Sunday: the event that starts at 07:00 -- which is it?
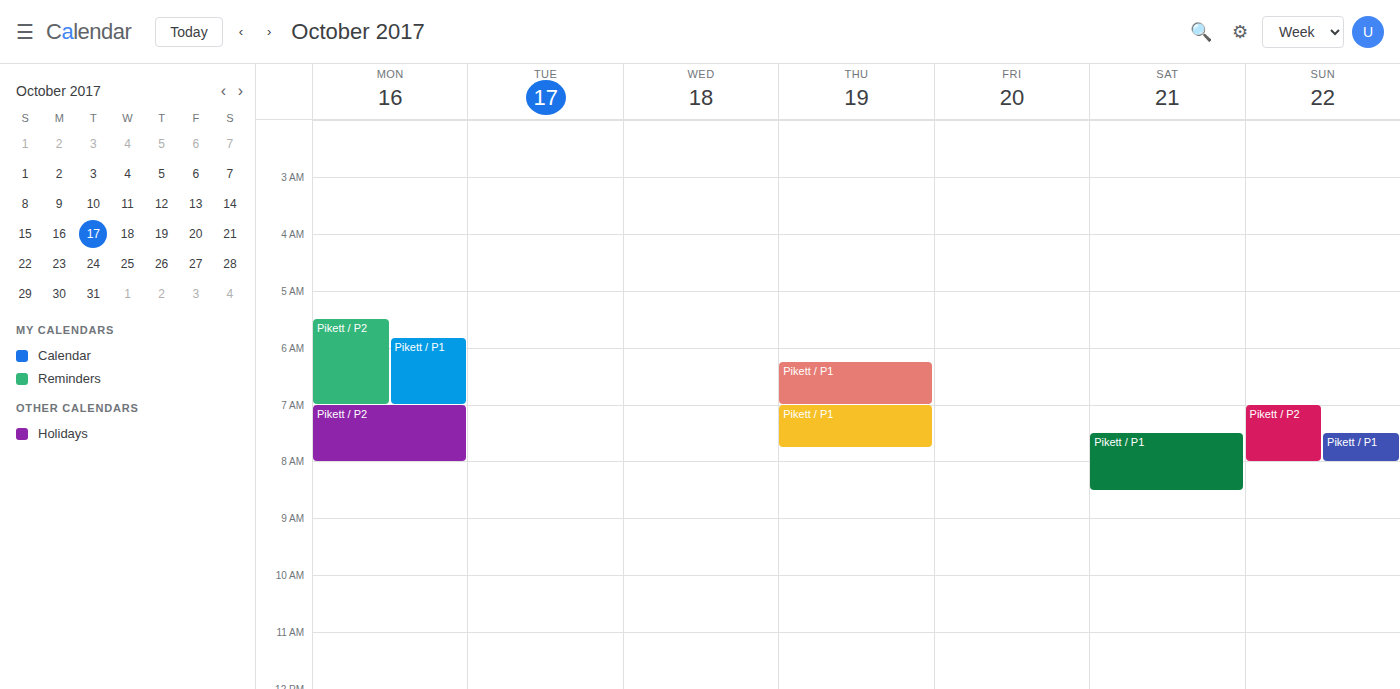
"Pikett / P2"